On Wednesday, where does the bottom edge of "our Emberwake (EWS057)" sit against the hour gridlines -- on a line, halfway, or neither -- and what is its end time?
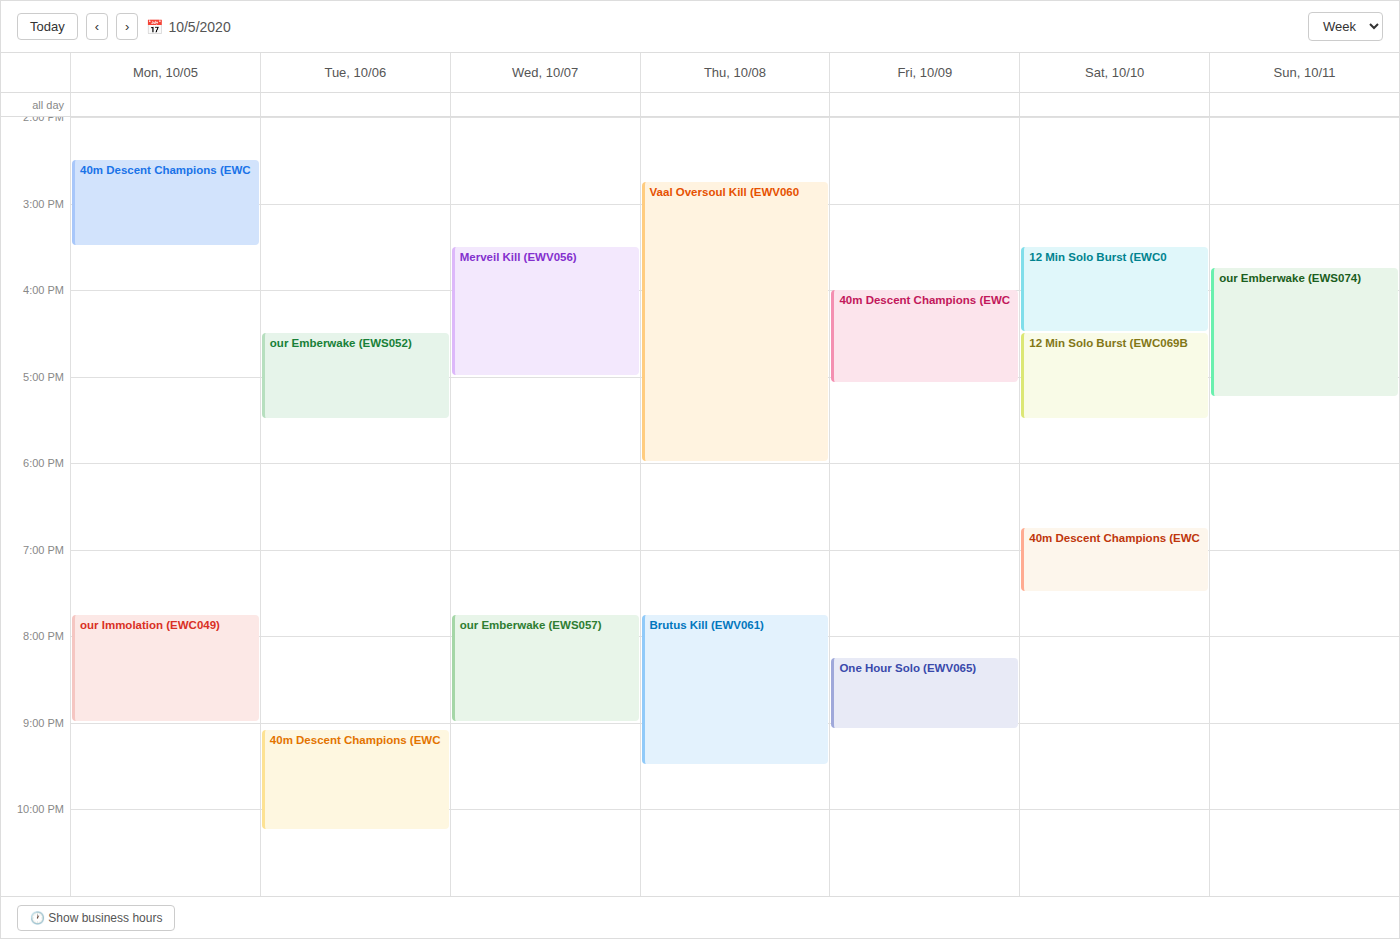
9:00 PM -- exactly on the 9 PM line.